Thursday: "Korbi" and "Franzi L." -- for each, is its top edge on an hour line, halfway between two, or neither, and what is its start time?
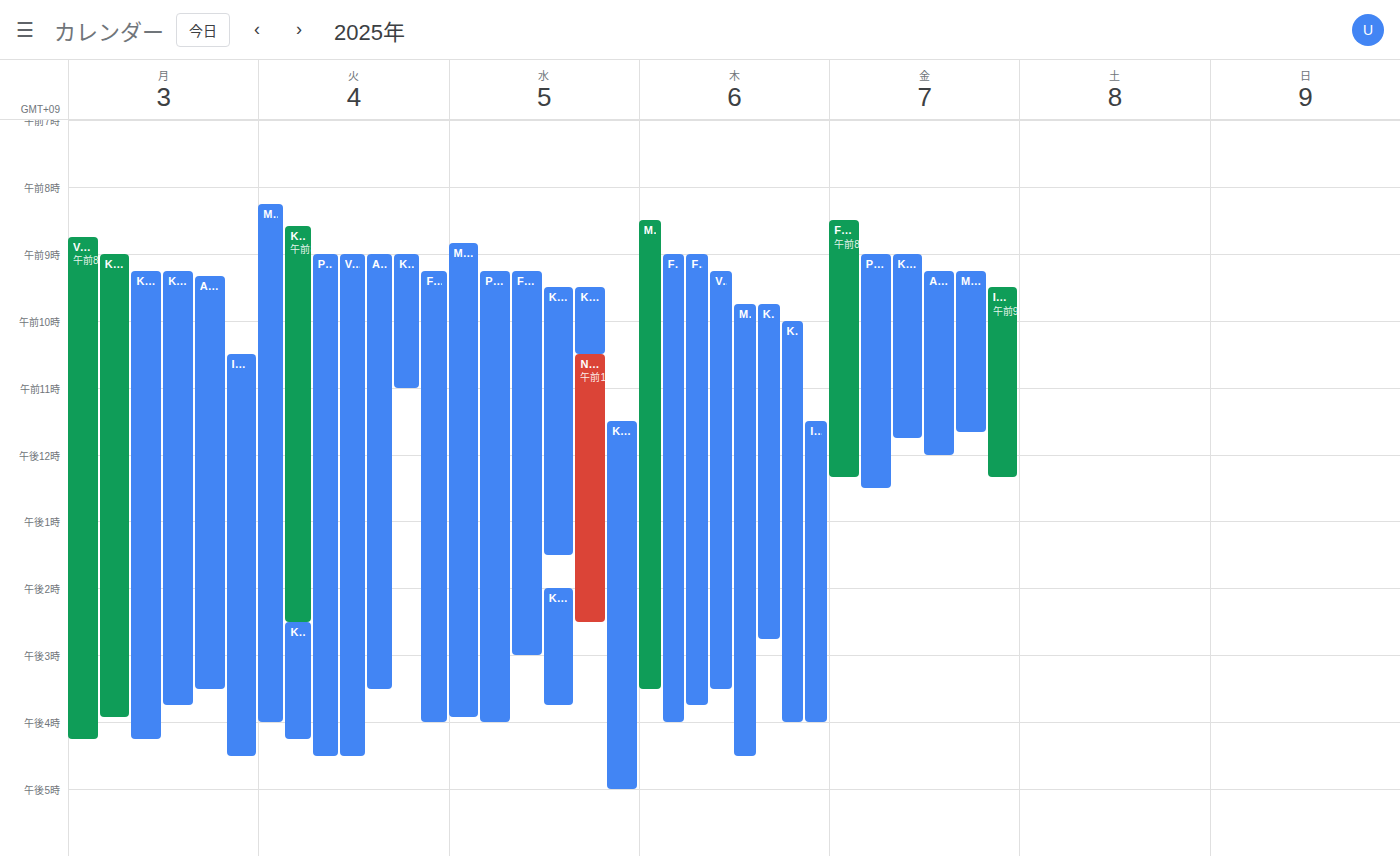
"Korbi": 10:00, exactly on the 10:00 line. "Franzi L.": 09:00, exactly on the 09:00 line.